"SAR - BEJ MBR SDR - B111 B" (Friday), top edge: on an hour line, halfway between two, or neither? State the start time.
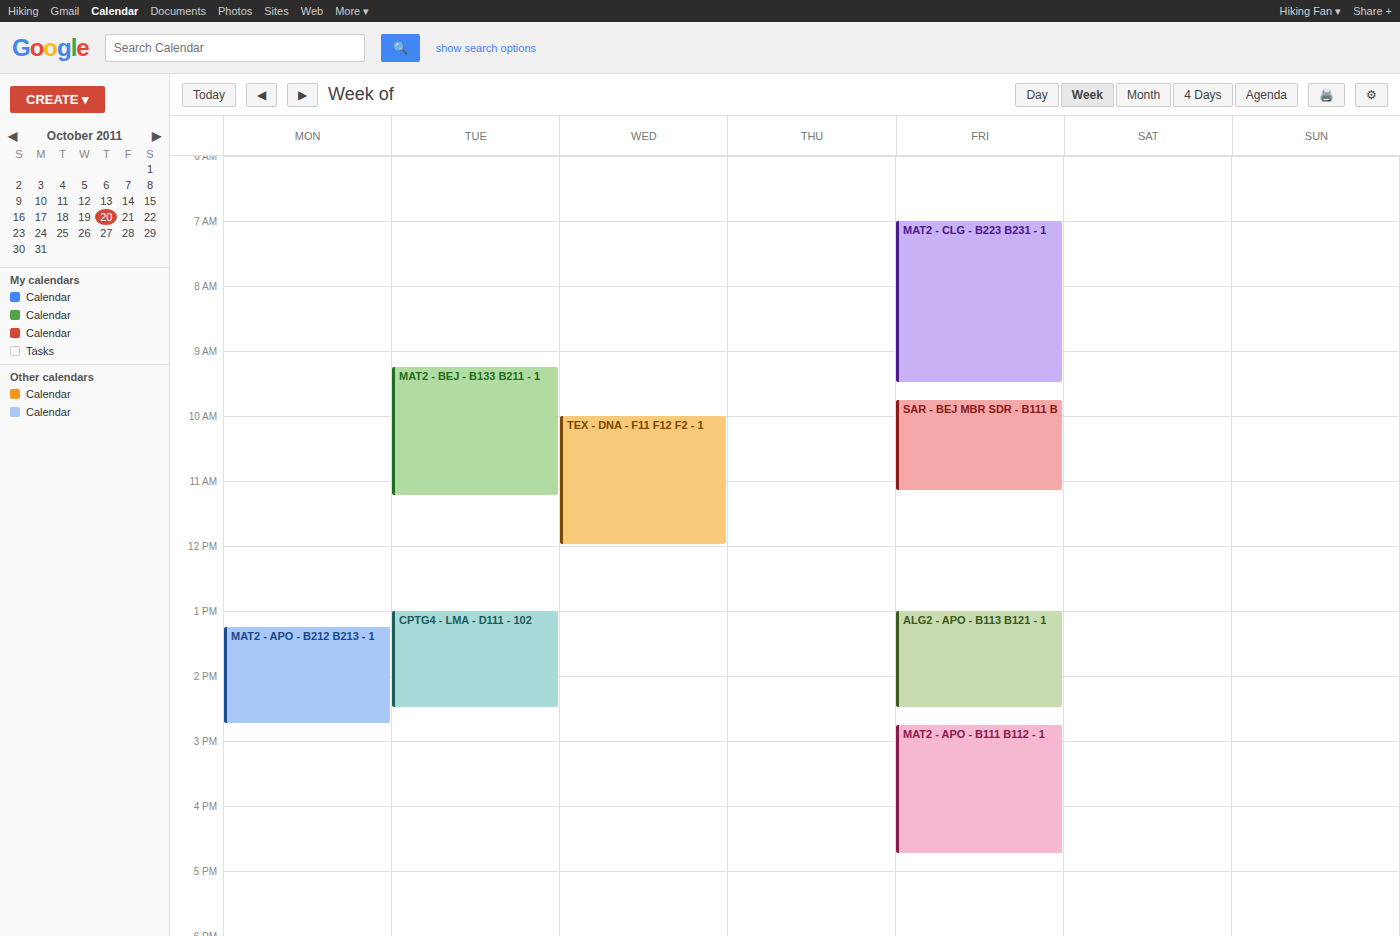
9:45 AM -- neither: three quarters of the way from the 9 AM line to the 10 AM line.